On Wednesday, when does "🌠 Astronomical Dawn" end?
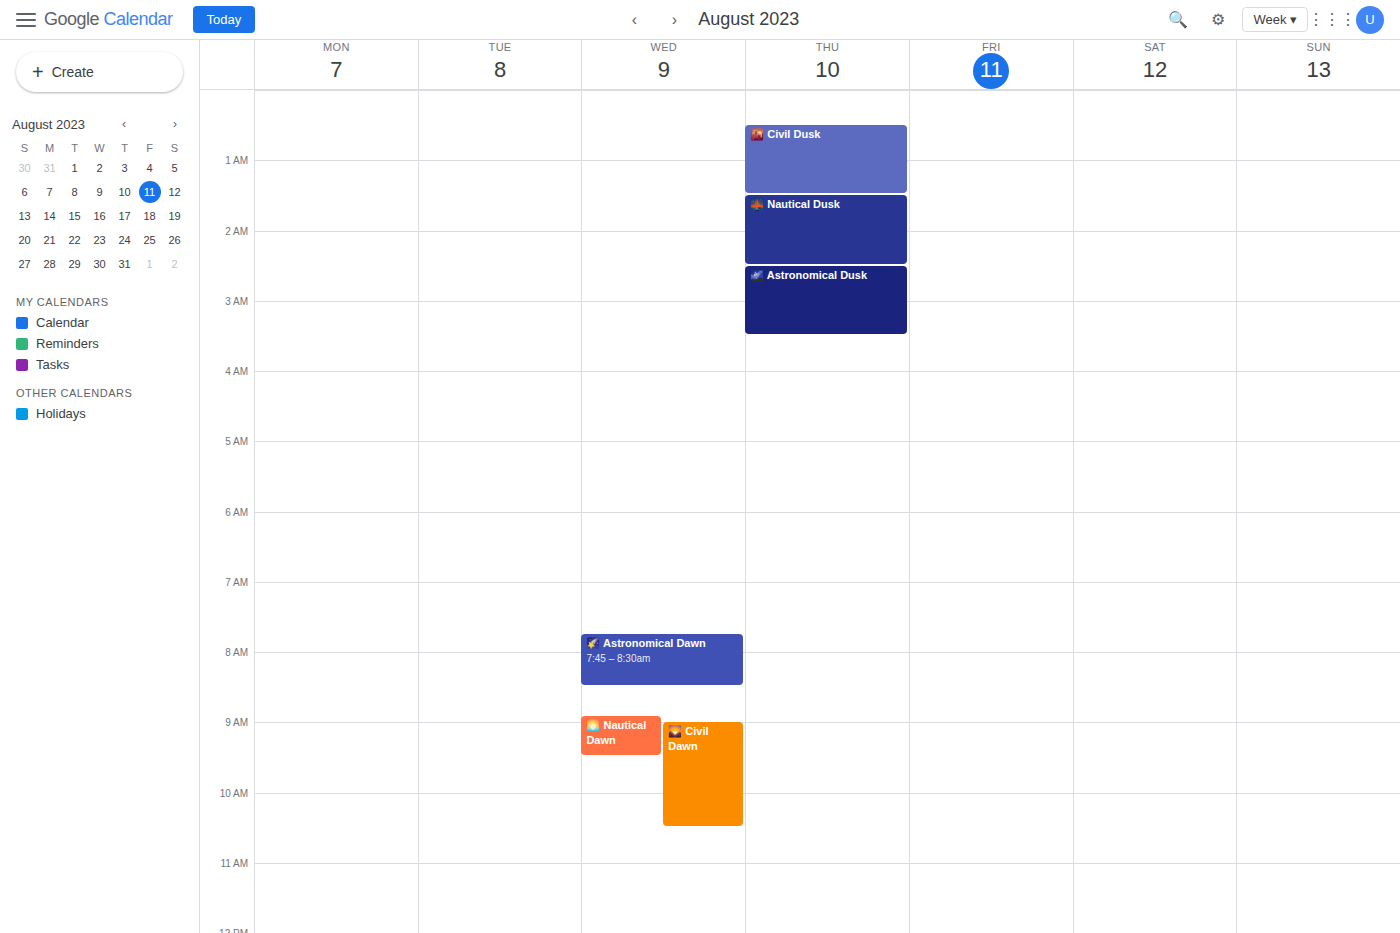
8:30 AM